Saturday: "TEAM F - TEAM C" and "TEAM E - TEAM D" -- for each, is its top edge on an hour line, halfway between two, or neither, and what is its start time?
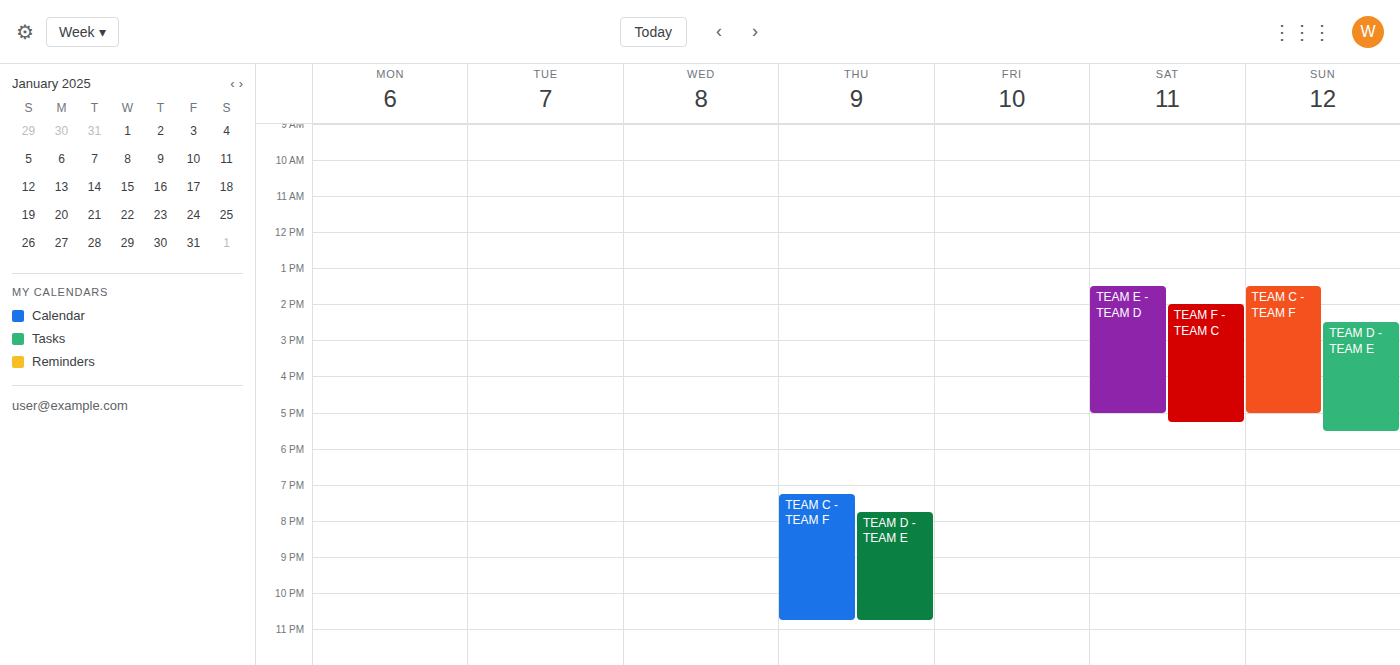
"TEAM F - TEAM C": 2:00 PM, exactly on the 2 PM line. "TEAM E - TEAM D": 1:30 PM, halfway between the 1 PM and 2 PM lines.